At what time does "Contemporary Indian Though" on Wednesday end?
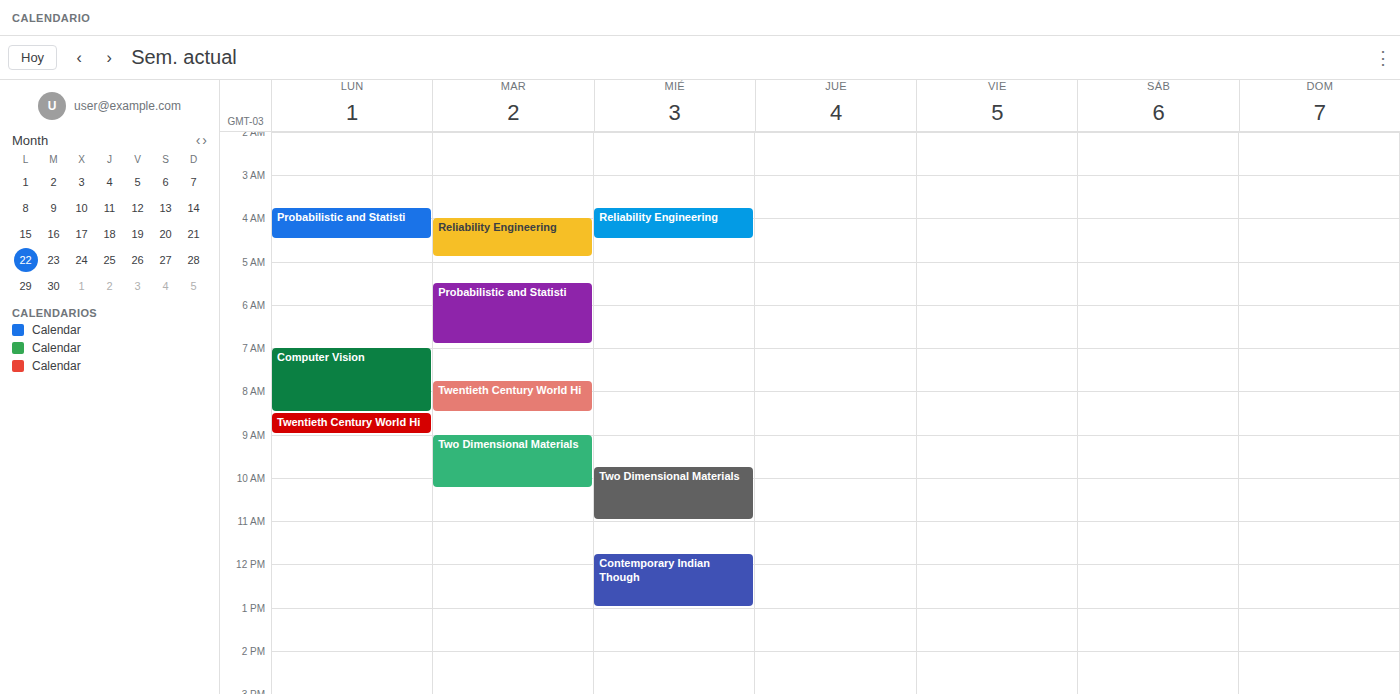
1:00 PM